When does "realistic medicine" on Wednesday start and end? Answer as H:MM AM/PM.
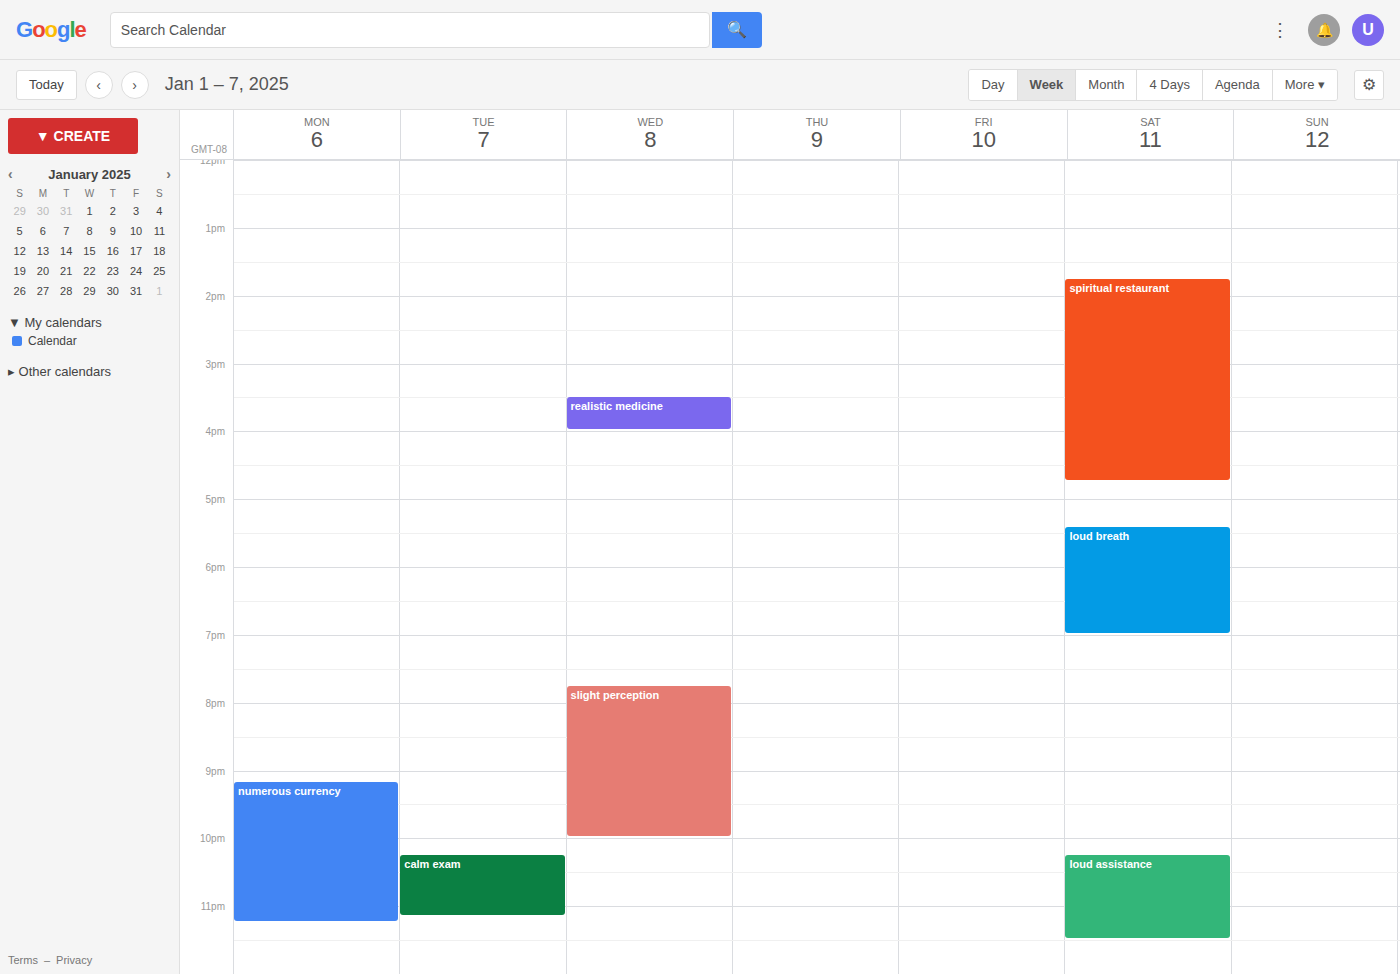
3:30 PM to 4:00 PM